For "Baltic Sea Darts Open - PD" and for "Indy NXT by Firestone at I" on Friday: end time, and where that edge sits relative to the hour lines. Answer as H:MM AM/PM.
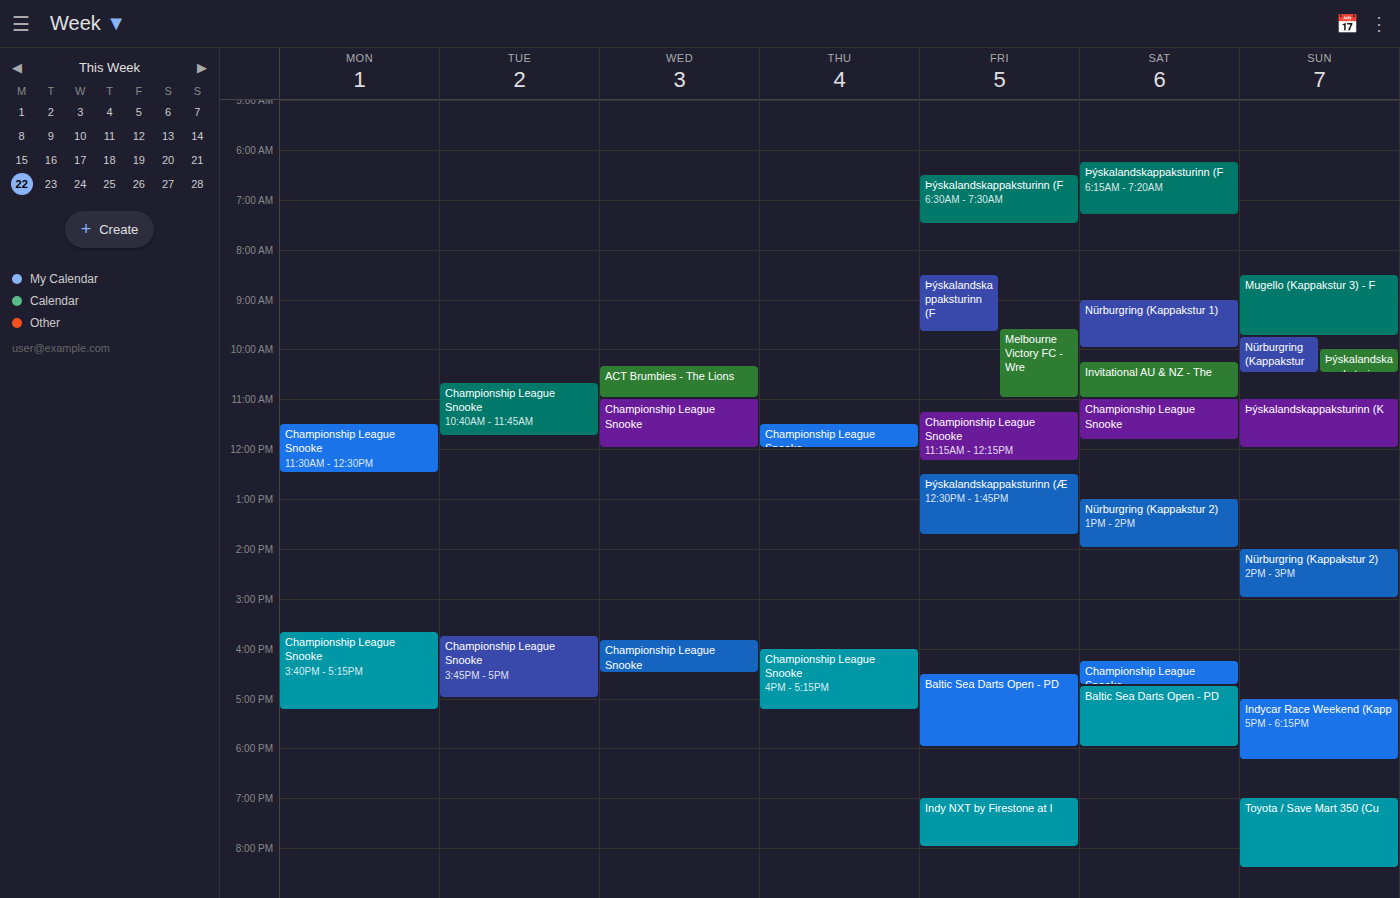
"Baltic Sea Darts Open - PD": 6:00 PM, exactly on the 6 PM line. "Indy NXT by Firestone at I": 8:00 PM, exactly on the 8 PM line.